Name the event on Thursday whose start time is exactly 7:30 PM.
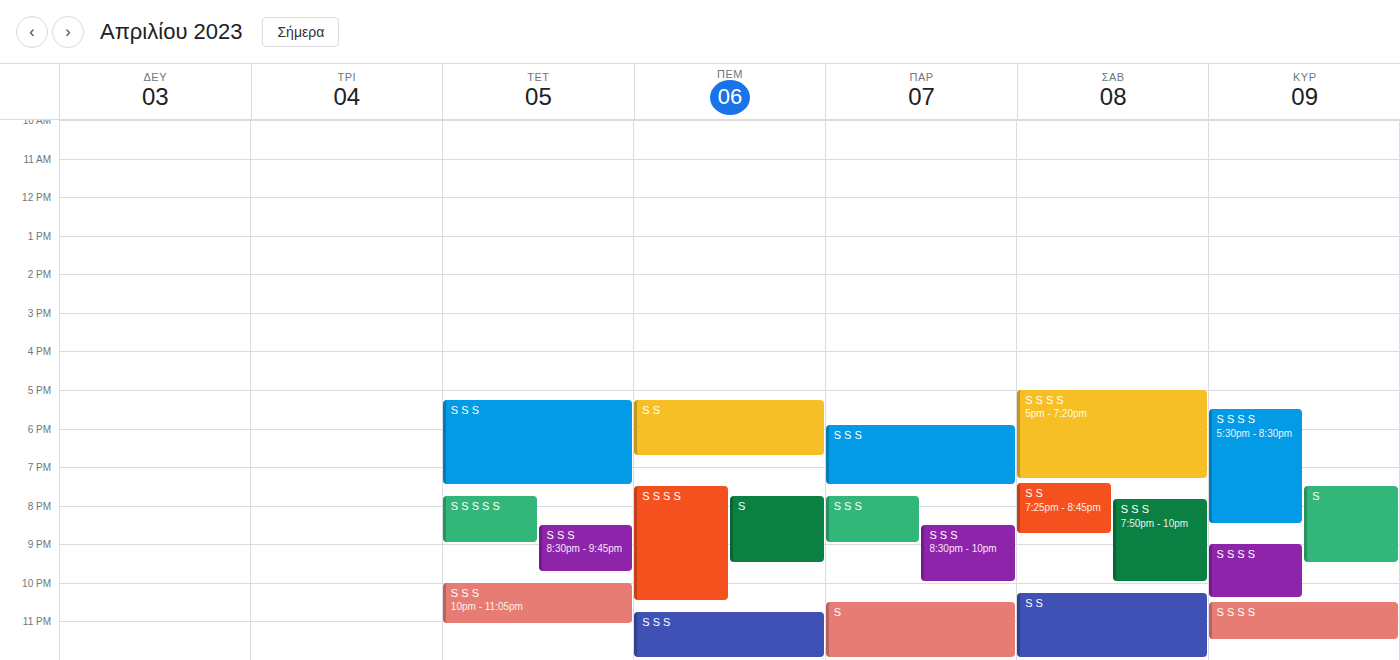
"S S S S"